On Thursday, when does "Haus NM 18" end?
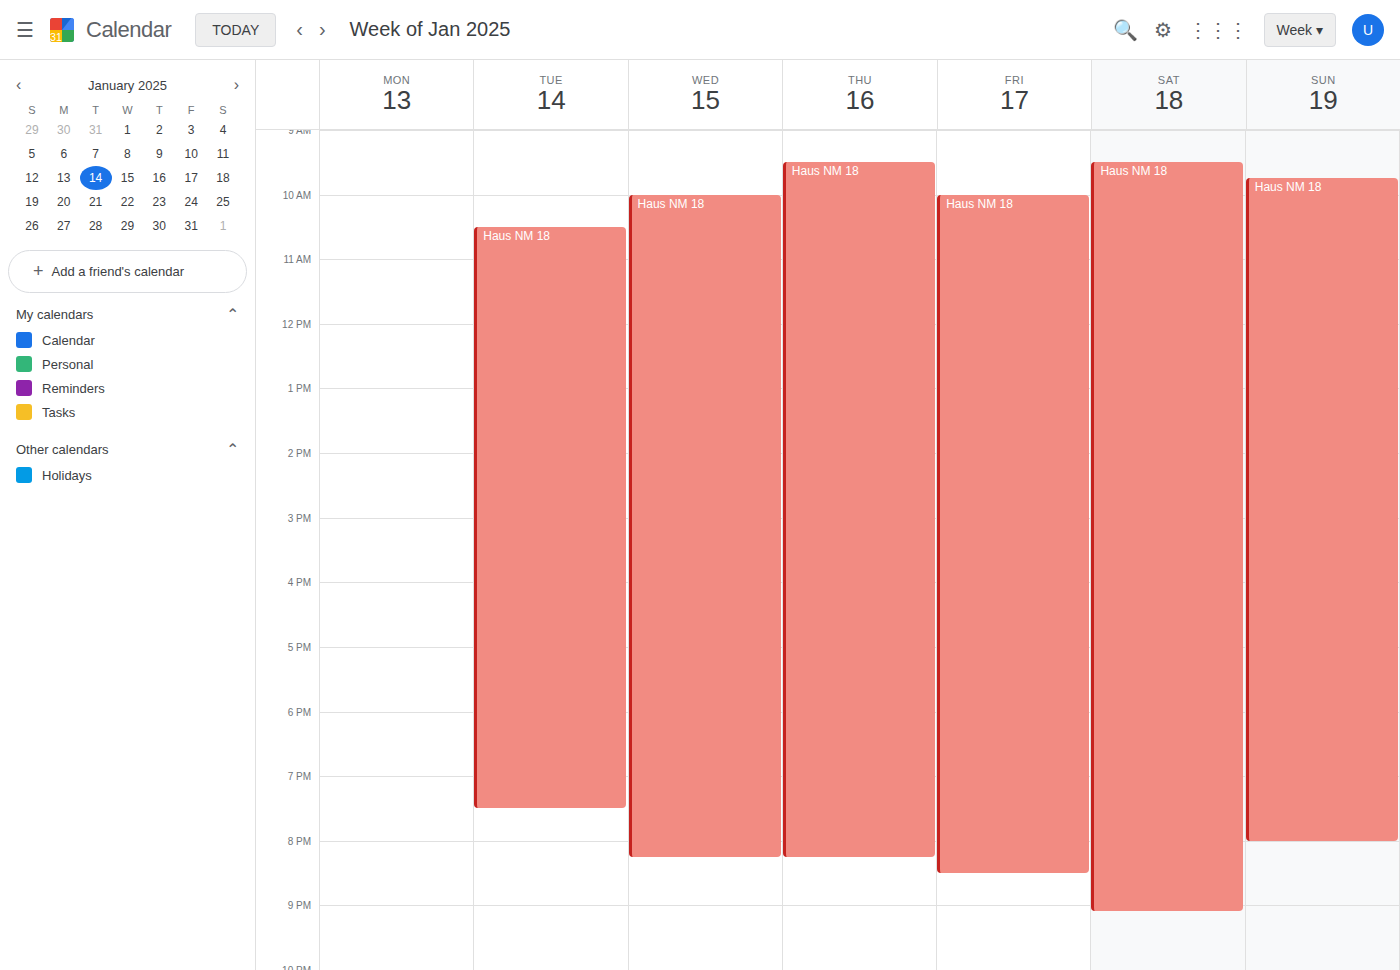
8:15 PM